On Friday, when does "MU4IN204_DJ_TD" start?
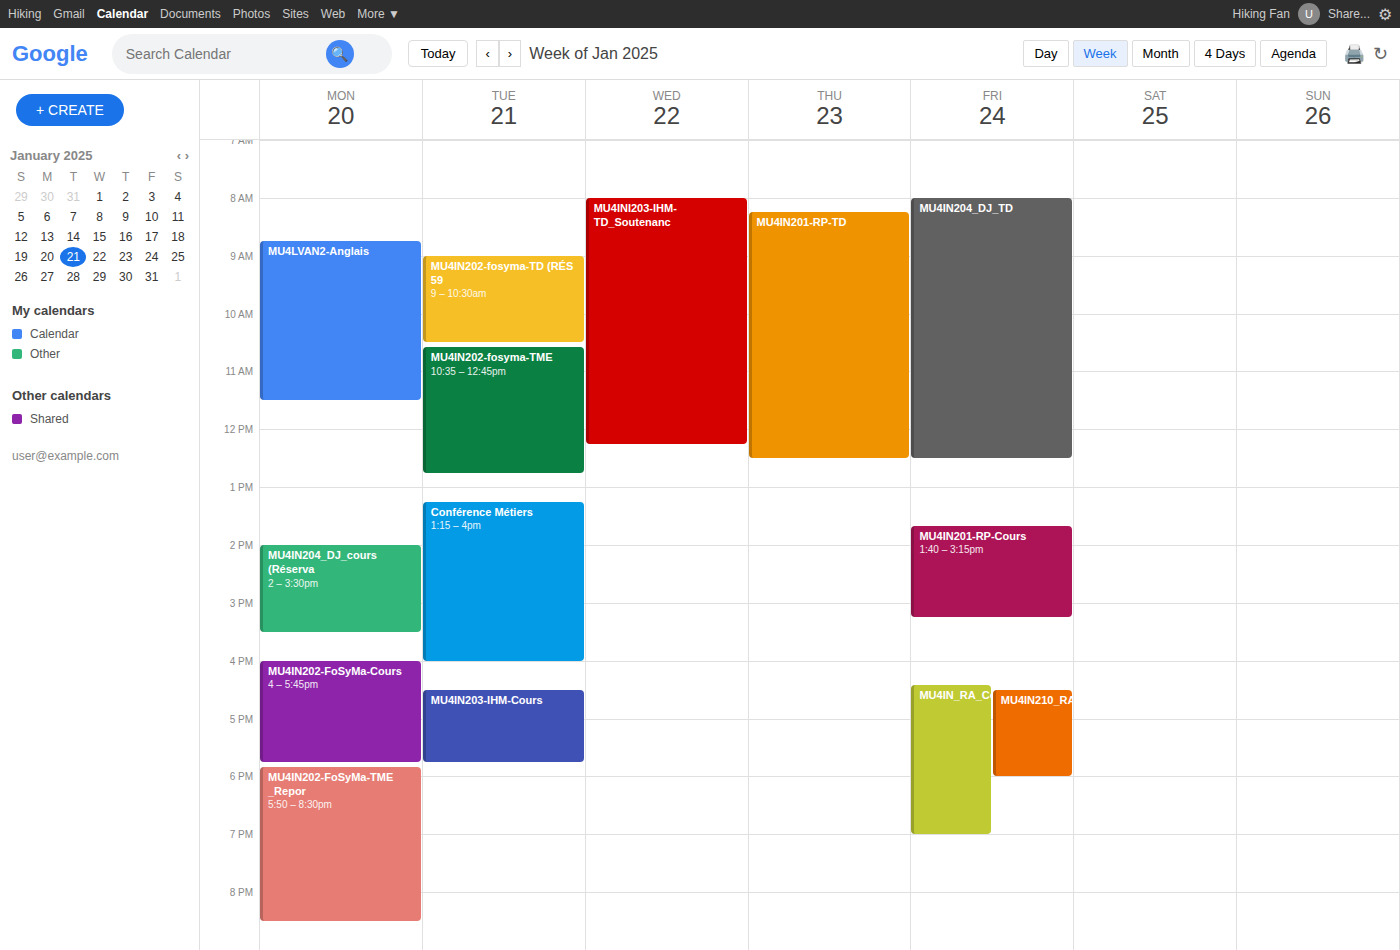
8:00 AM